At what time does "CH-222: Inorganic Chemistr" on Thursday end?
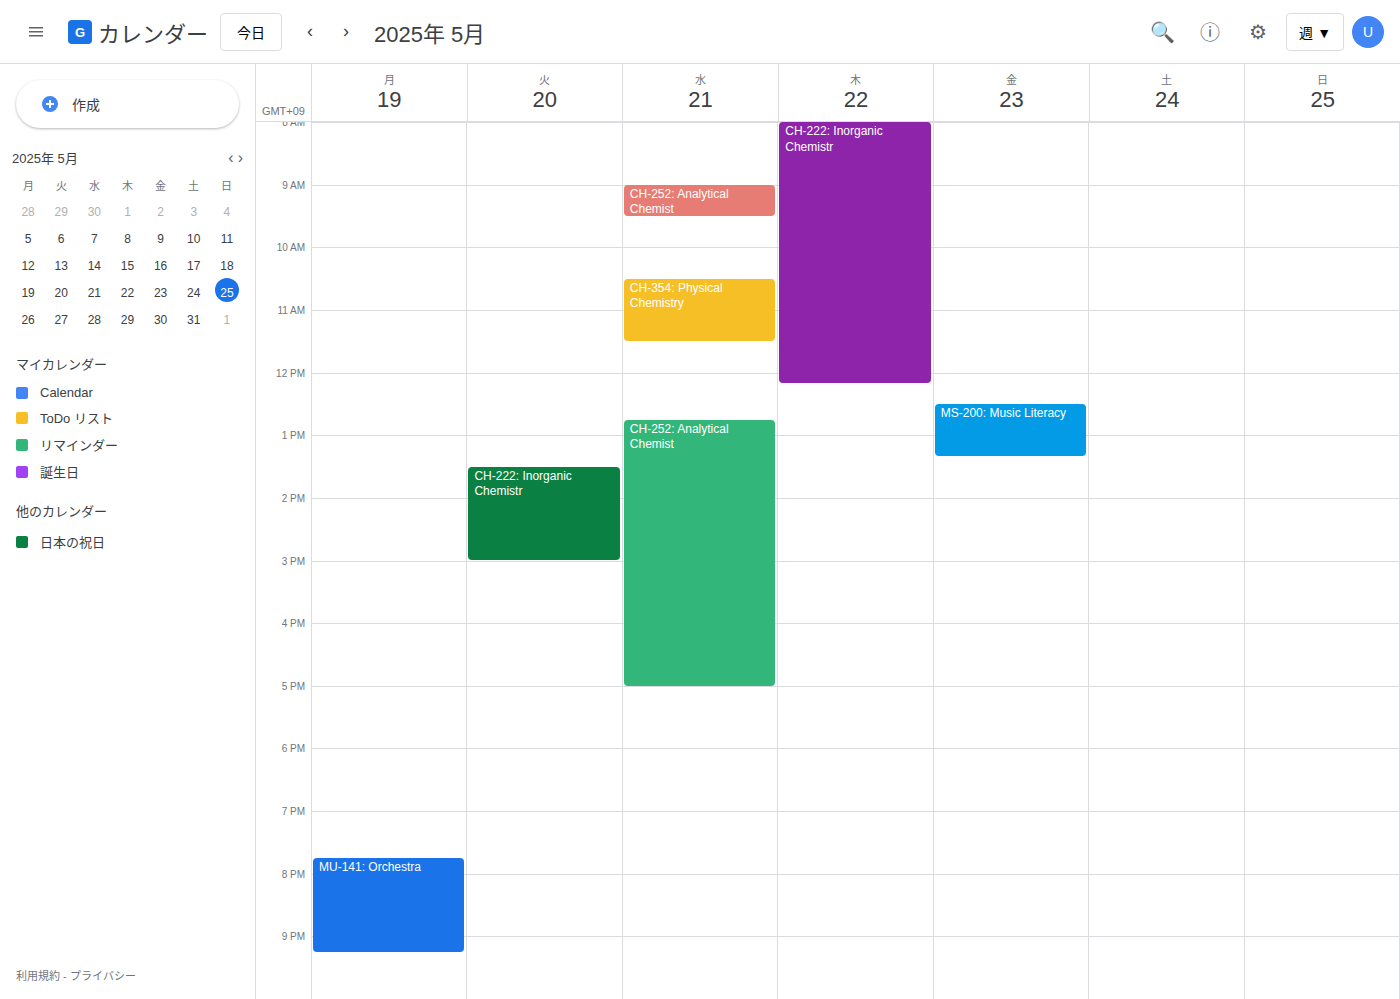
12:10 PM